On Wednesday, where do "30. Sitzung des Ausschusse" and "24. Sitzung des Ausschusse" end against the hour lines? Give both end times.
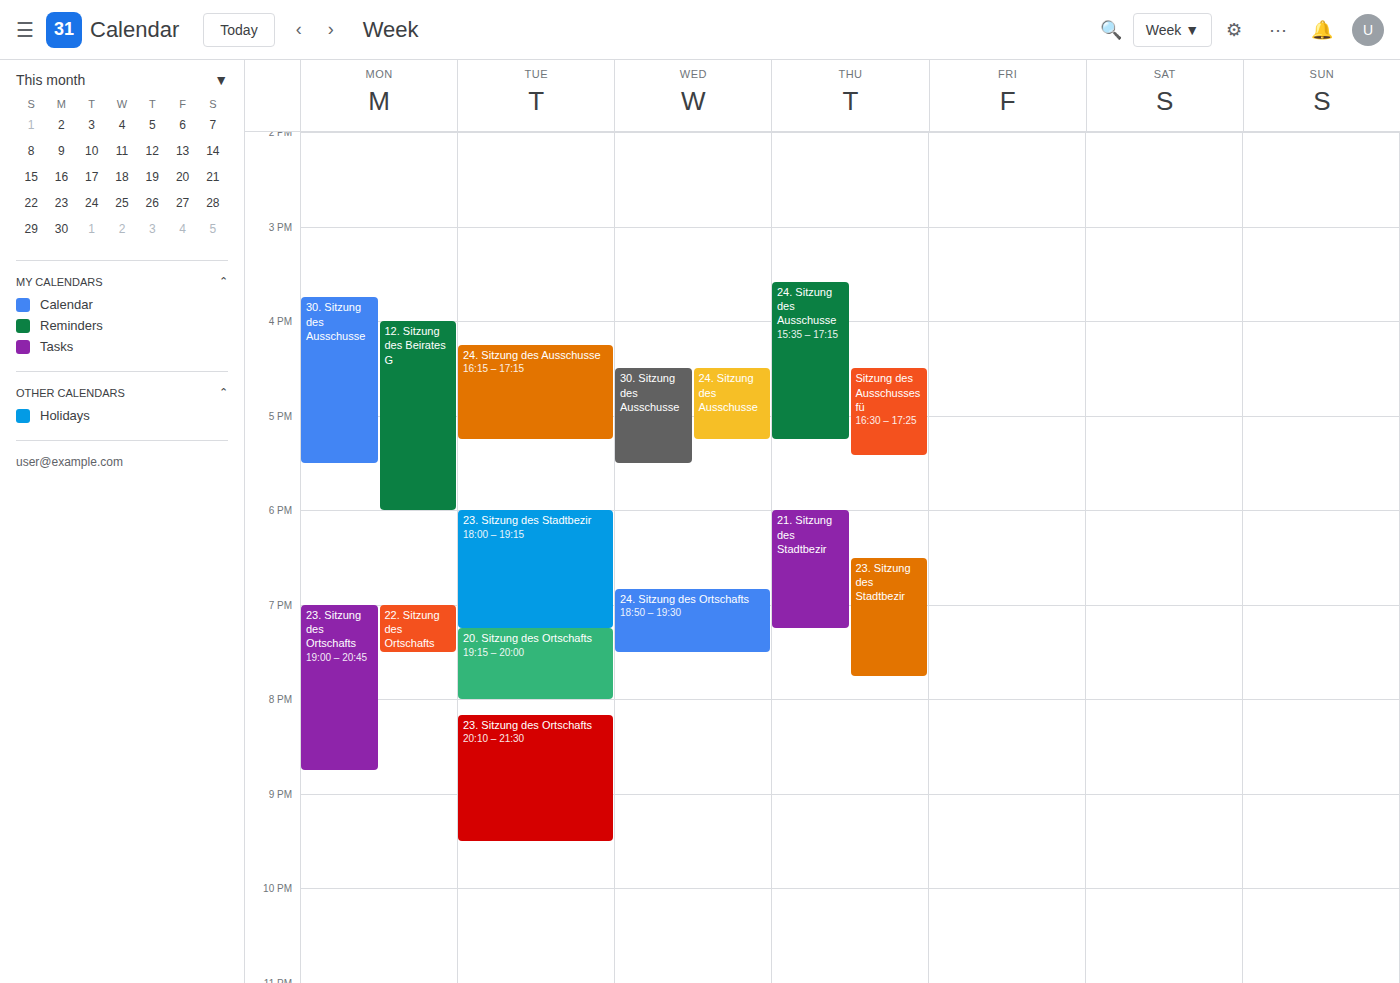
"30. Sitzung des Ausschusse": 5:30 PM, halfway between the 5 PM and 6 PM lines. "24. Sitzung des Ausschusse": 5:15 PM, neither: a quarter of the way from the 5 PM line to the 6 PM line.